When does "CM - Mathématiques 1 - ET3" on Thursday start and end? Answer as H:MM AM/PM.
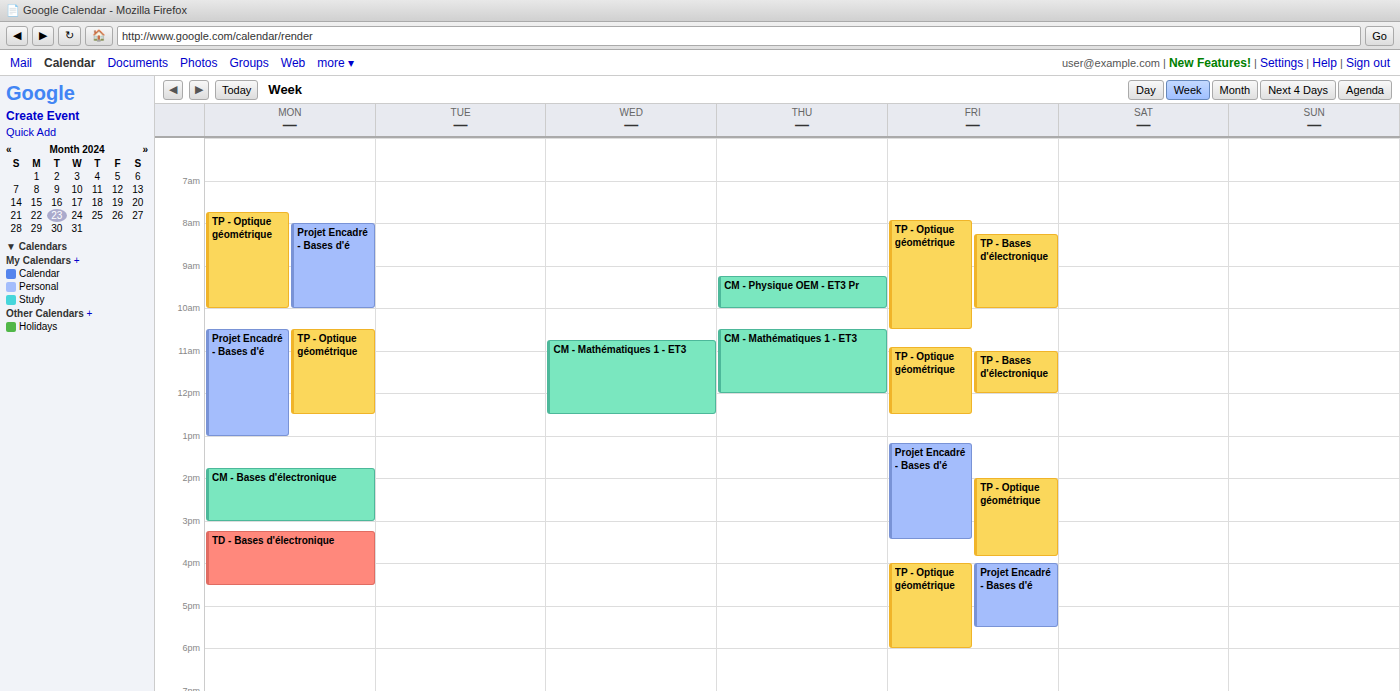
10:30 AM to 12:00 PM